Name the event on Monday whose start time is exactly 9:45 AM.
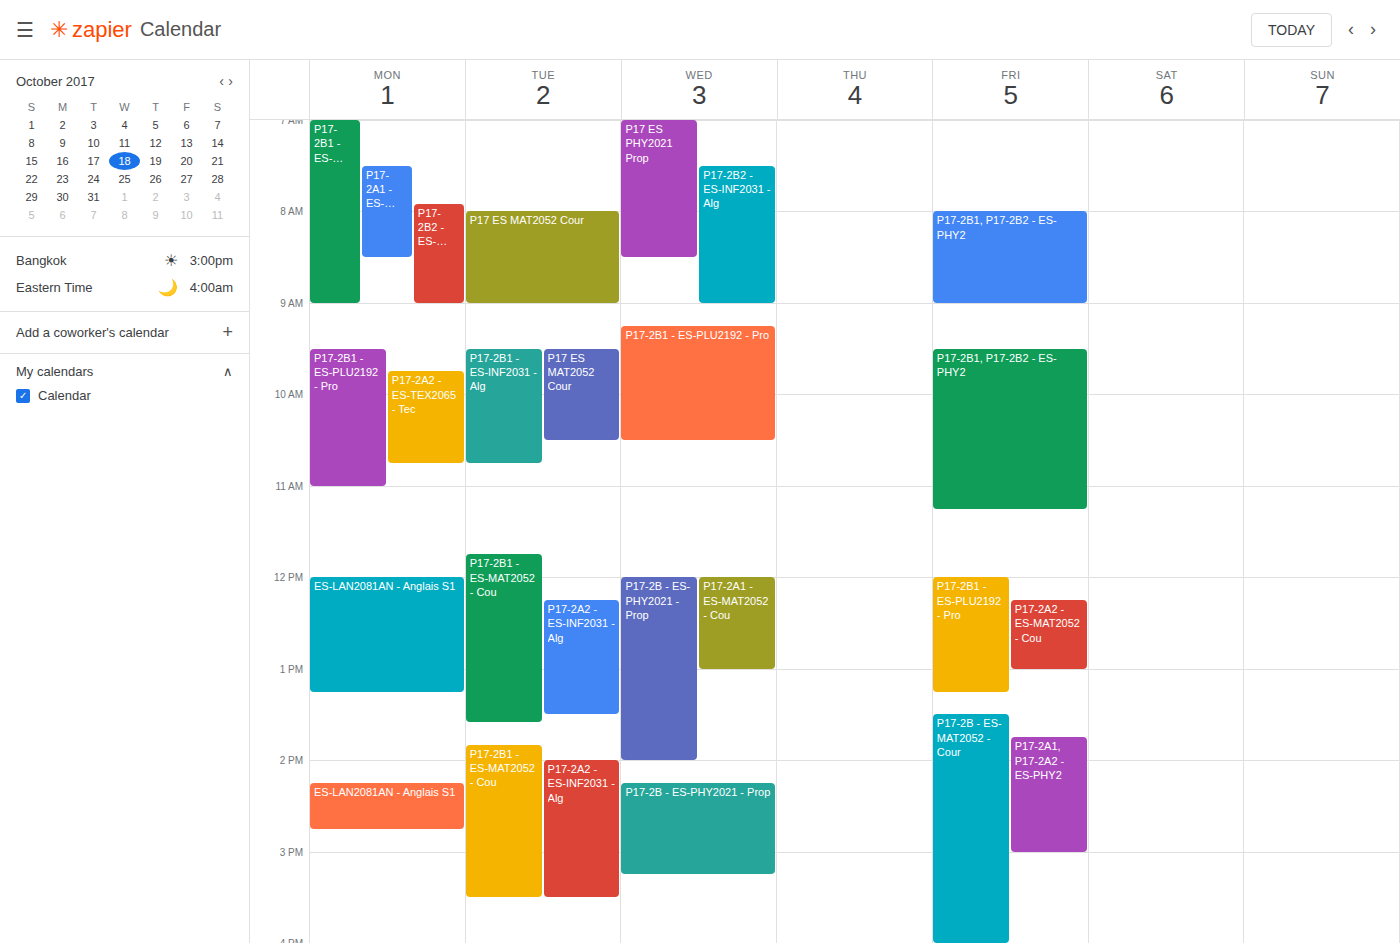
"P17-2A2 - ES-TEX2065 - Tec"